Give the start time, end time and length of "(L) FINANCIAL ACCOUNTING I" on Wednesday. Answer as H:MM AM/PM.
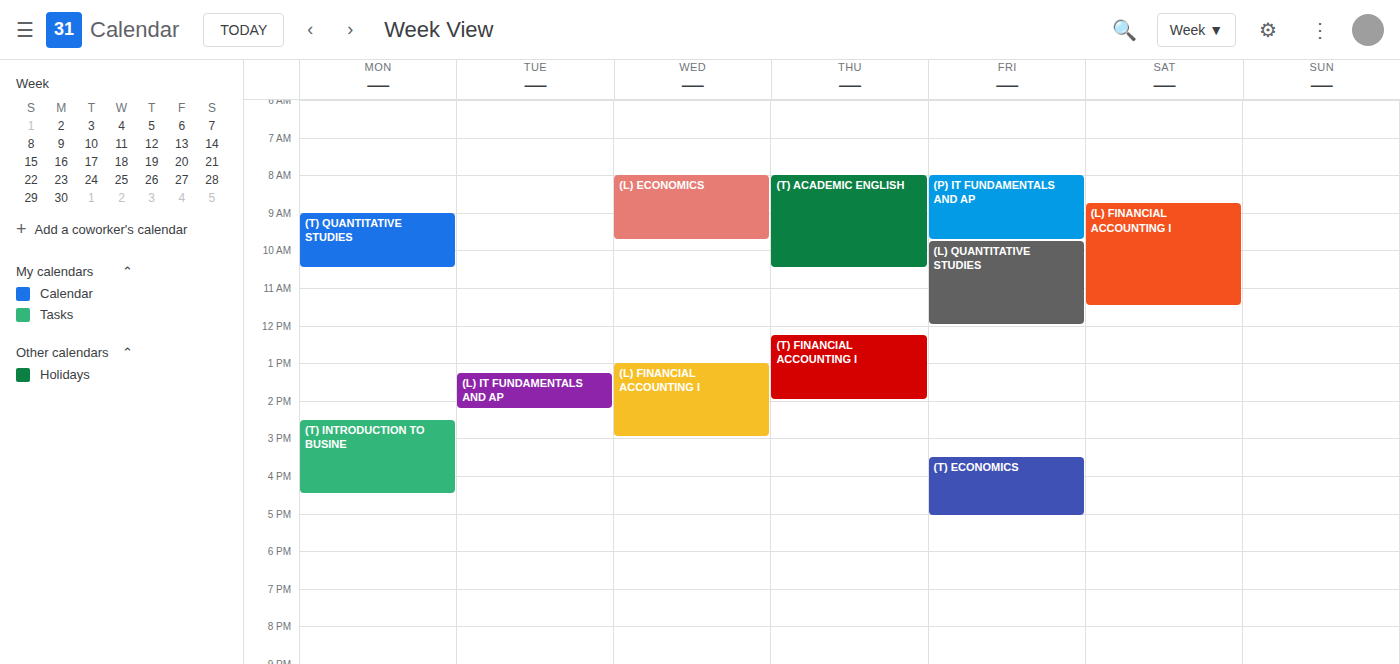
1:00 PM to 3:00 PM, 2 hours